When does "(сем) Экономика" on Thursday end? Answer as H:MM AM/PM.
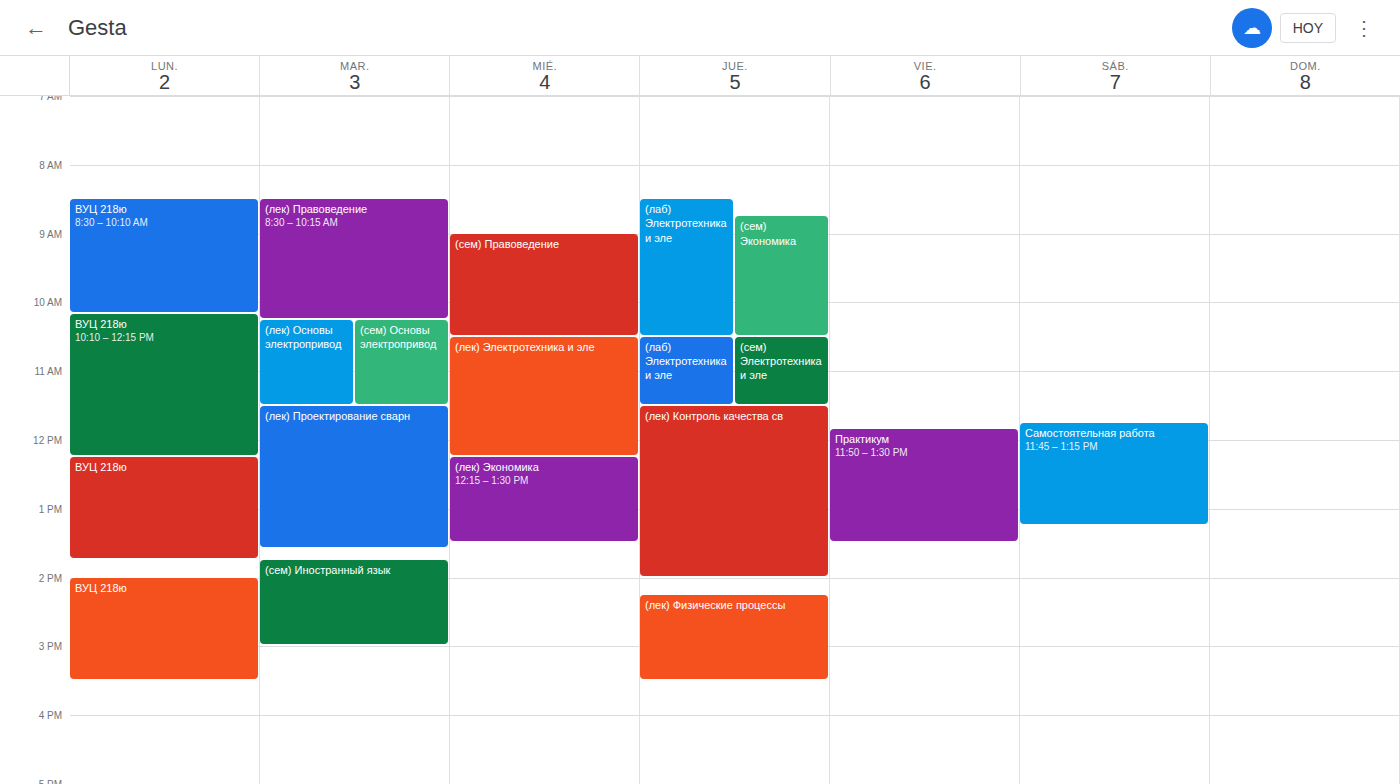
10:30 AM